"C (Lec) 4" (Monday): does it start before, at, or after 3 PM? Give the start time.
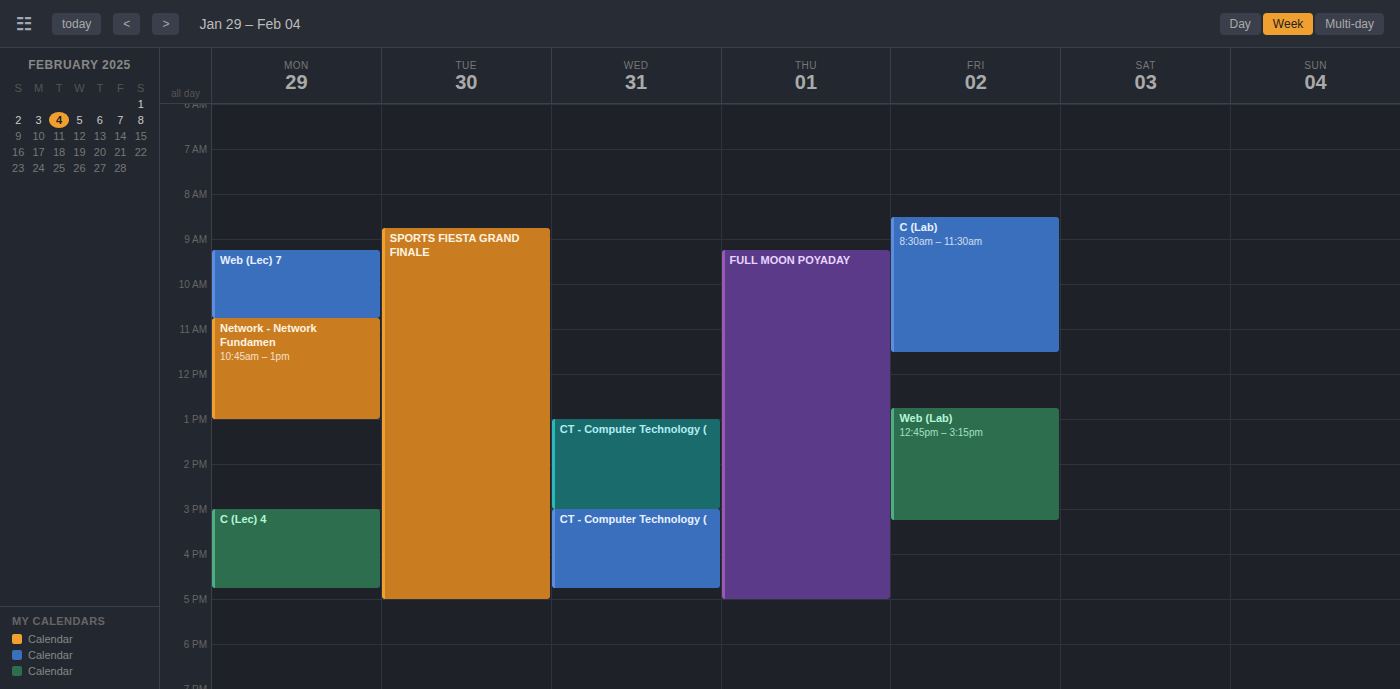
3:00 PM -- exactly at 3 PM, on the 3 PM line.